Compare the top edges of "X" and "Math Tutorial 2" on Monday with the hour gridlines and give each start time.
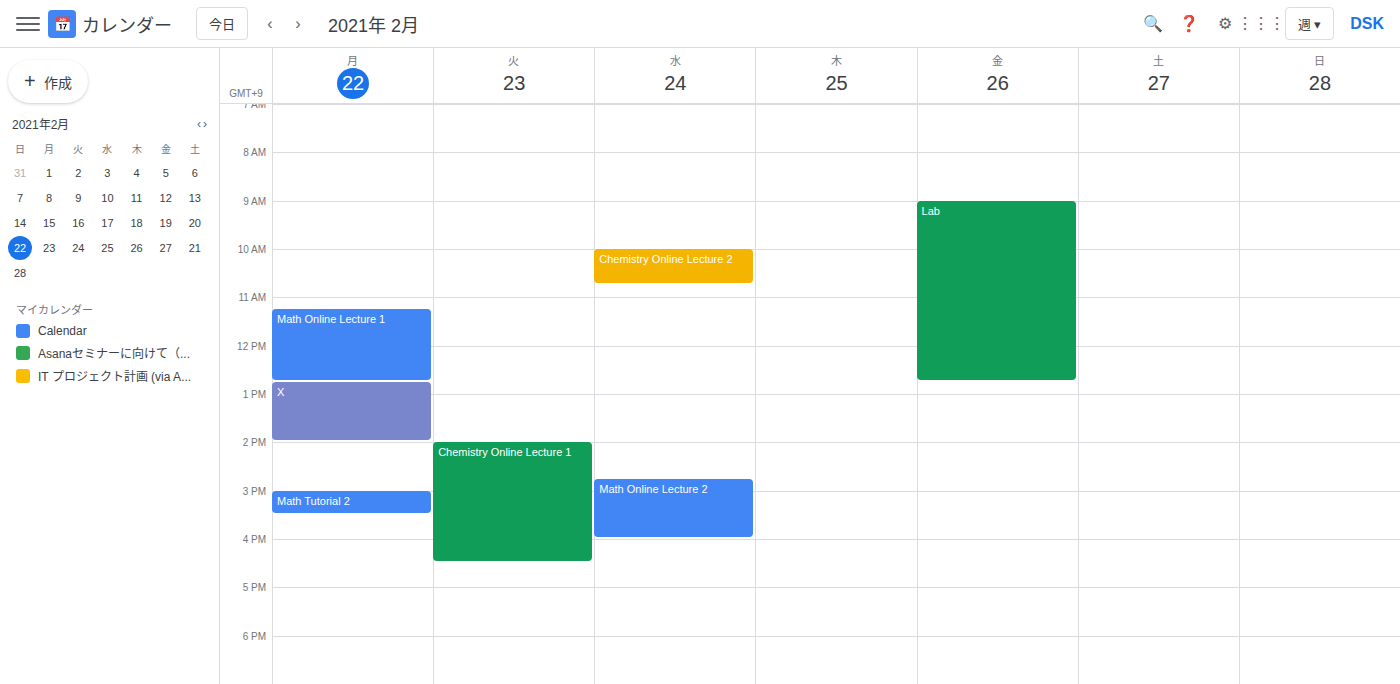
"X": 12:45, neither: three quarters of the way from the 12:00 line to the 13:00 line. "Math Tutorial 2": 15:00, exactly on the 15:00 line.